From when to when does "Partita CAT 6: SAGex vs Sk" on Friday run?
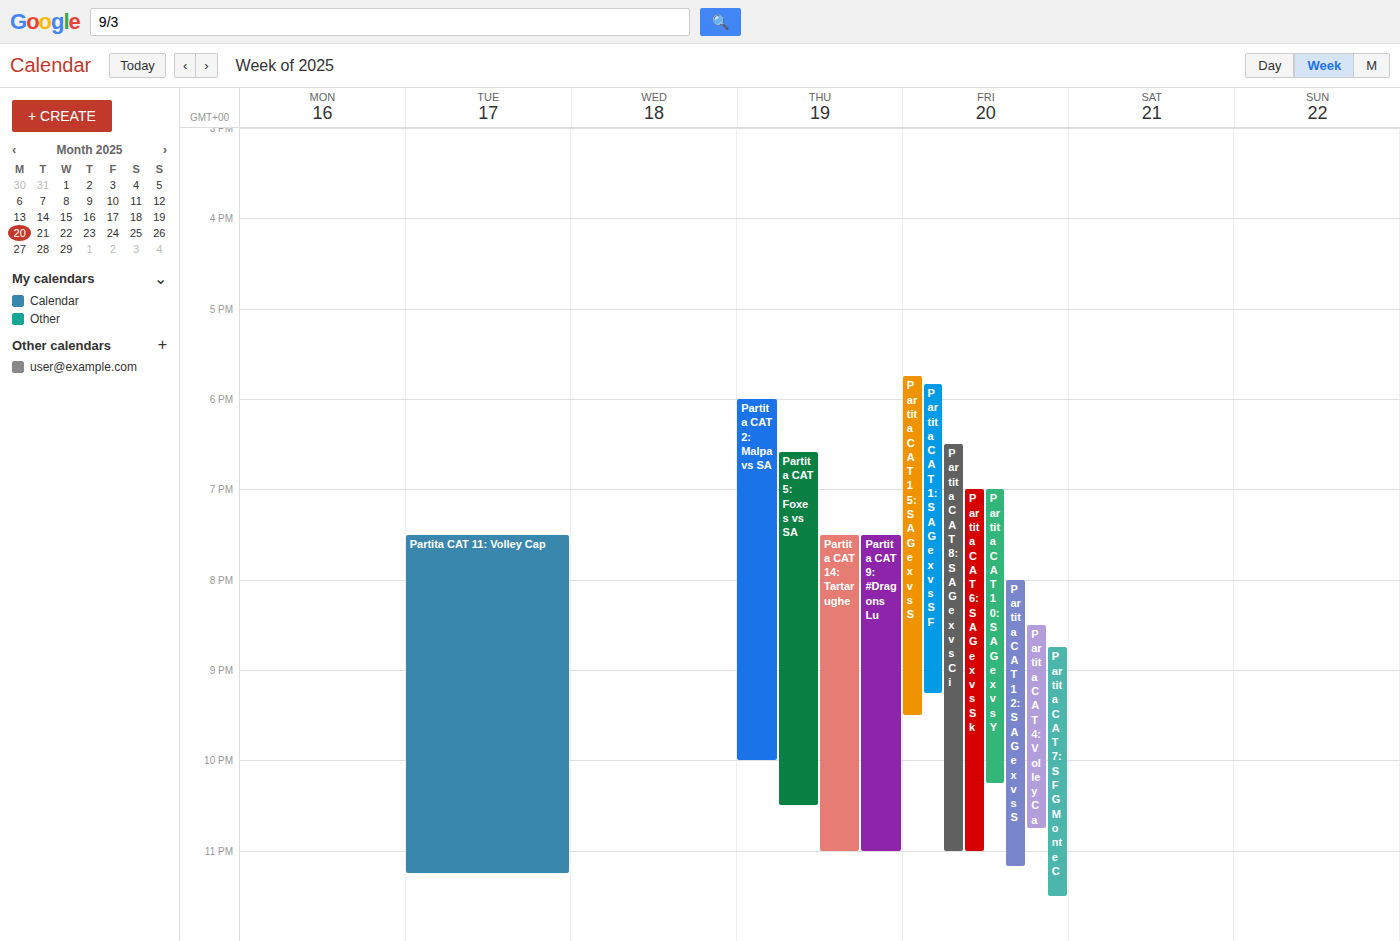
7:00 PM to 11:00 PM